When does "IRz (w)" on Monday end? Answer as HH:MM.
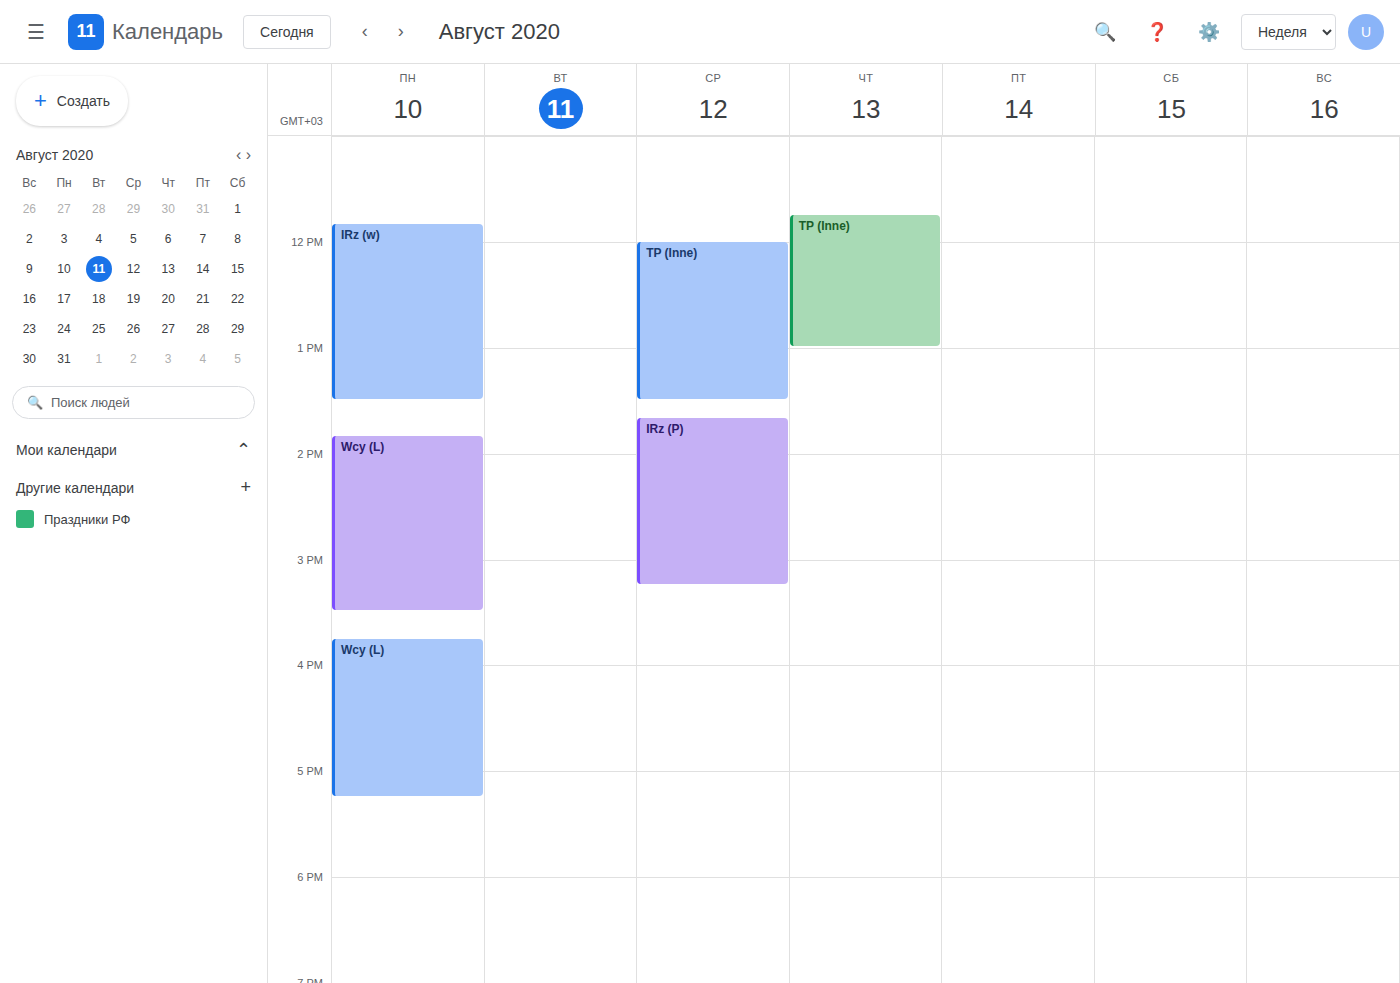
13:30